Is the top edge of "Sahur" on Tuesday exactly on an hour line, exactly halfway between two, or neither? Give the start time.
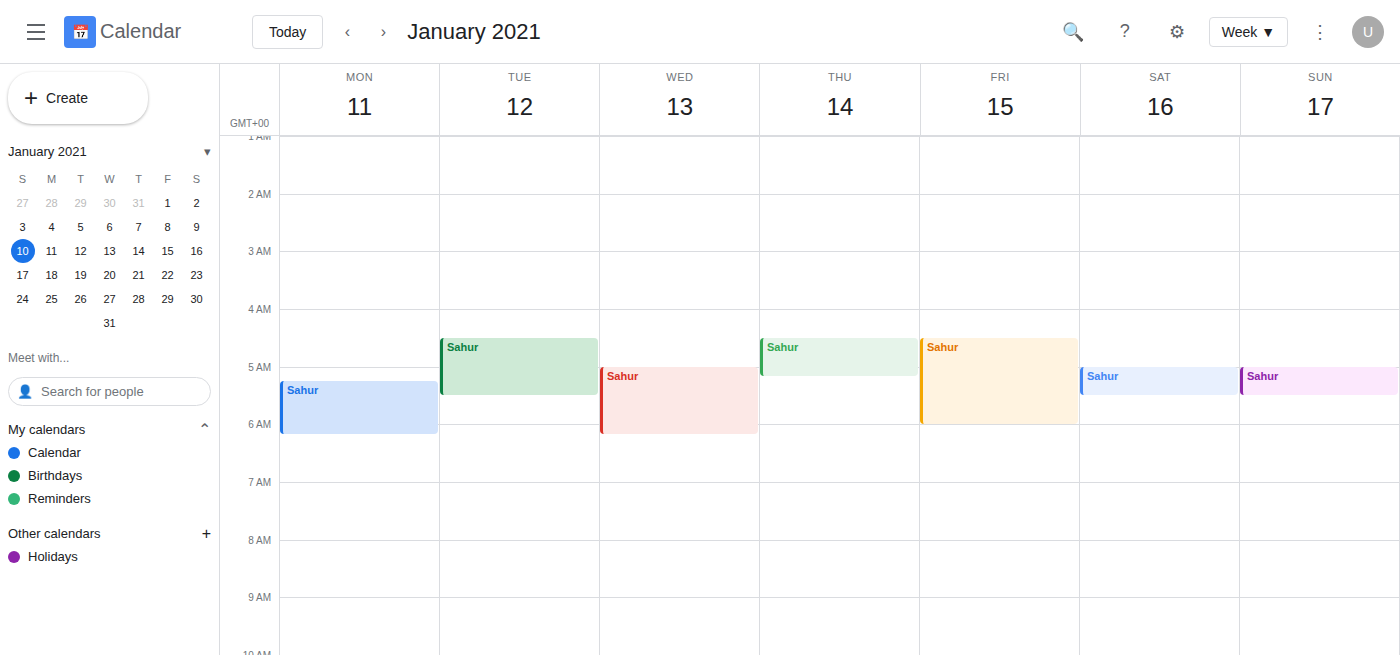
4:30 AM -- halfway between the 4 AM and 5 AM lines.